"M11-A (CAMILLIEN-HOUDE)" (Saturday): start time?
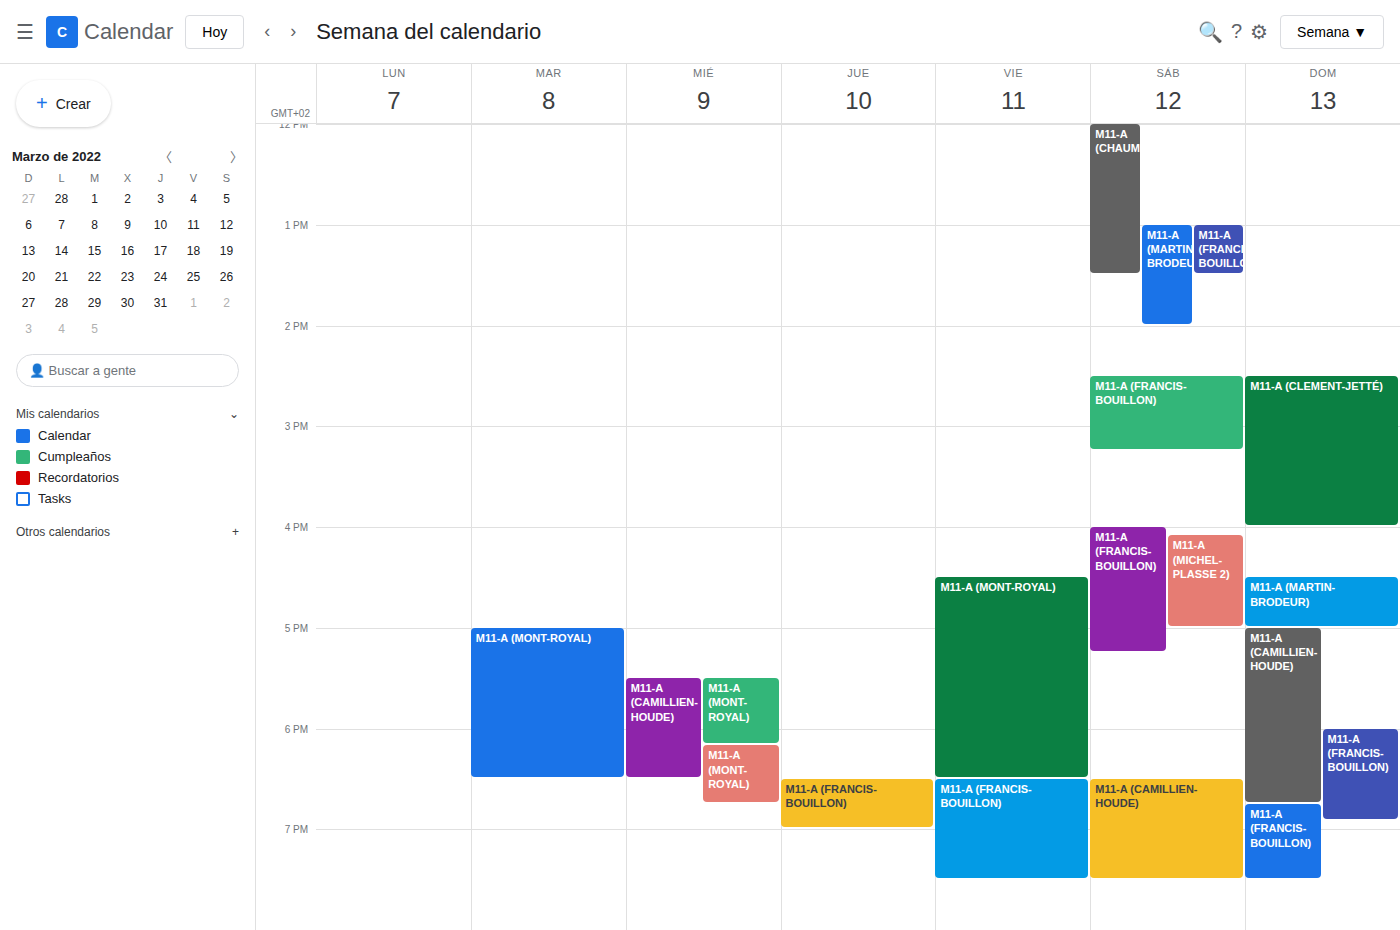
6:30 PM